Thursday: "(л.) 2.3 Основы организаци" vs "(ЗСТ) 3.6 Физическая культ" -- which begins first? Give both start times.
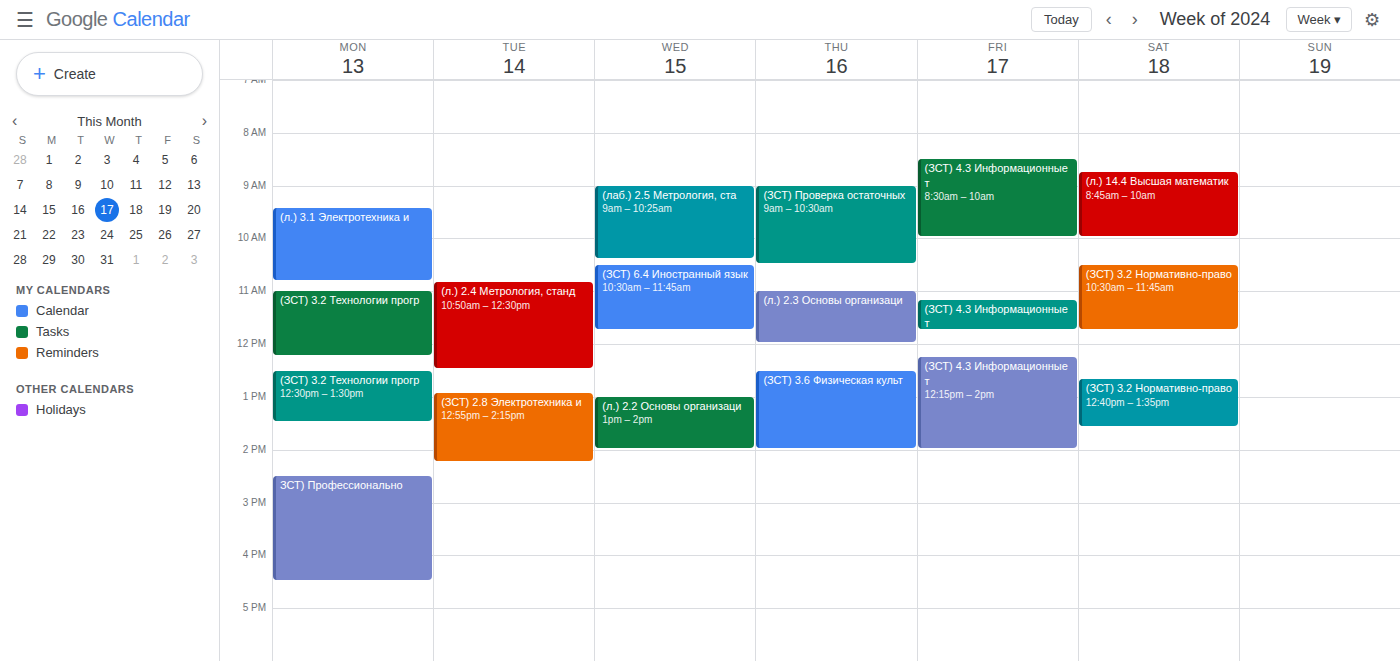
"(л.) 2.3 Основы организаци" 11:00 AM; "(ЗСТ) 3.6 Физическая культ" 12:30 PM.